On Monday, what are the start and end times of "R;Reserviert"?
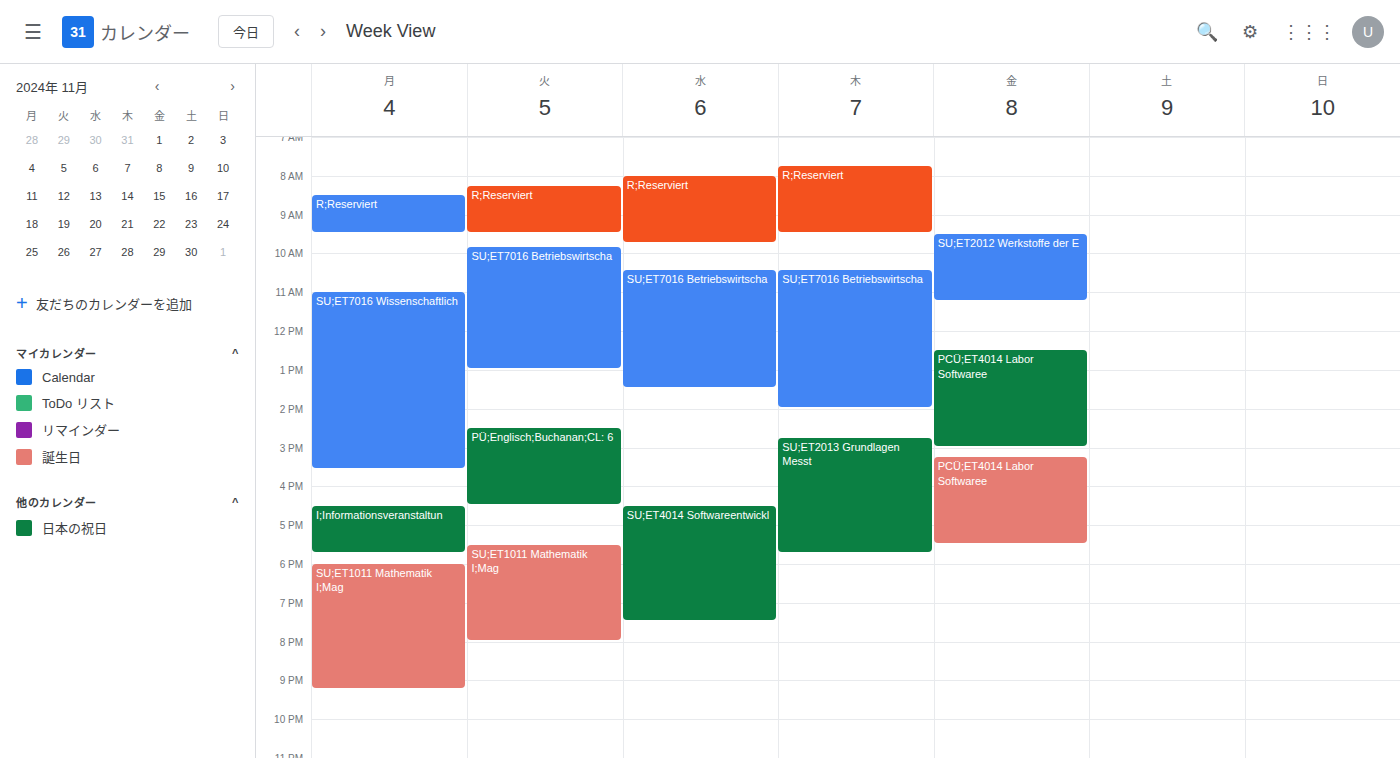
8:30 AM to 9:30 AM